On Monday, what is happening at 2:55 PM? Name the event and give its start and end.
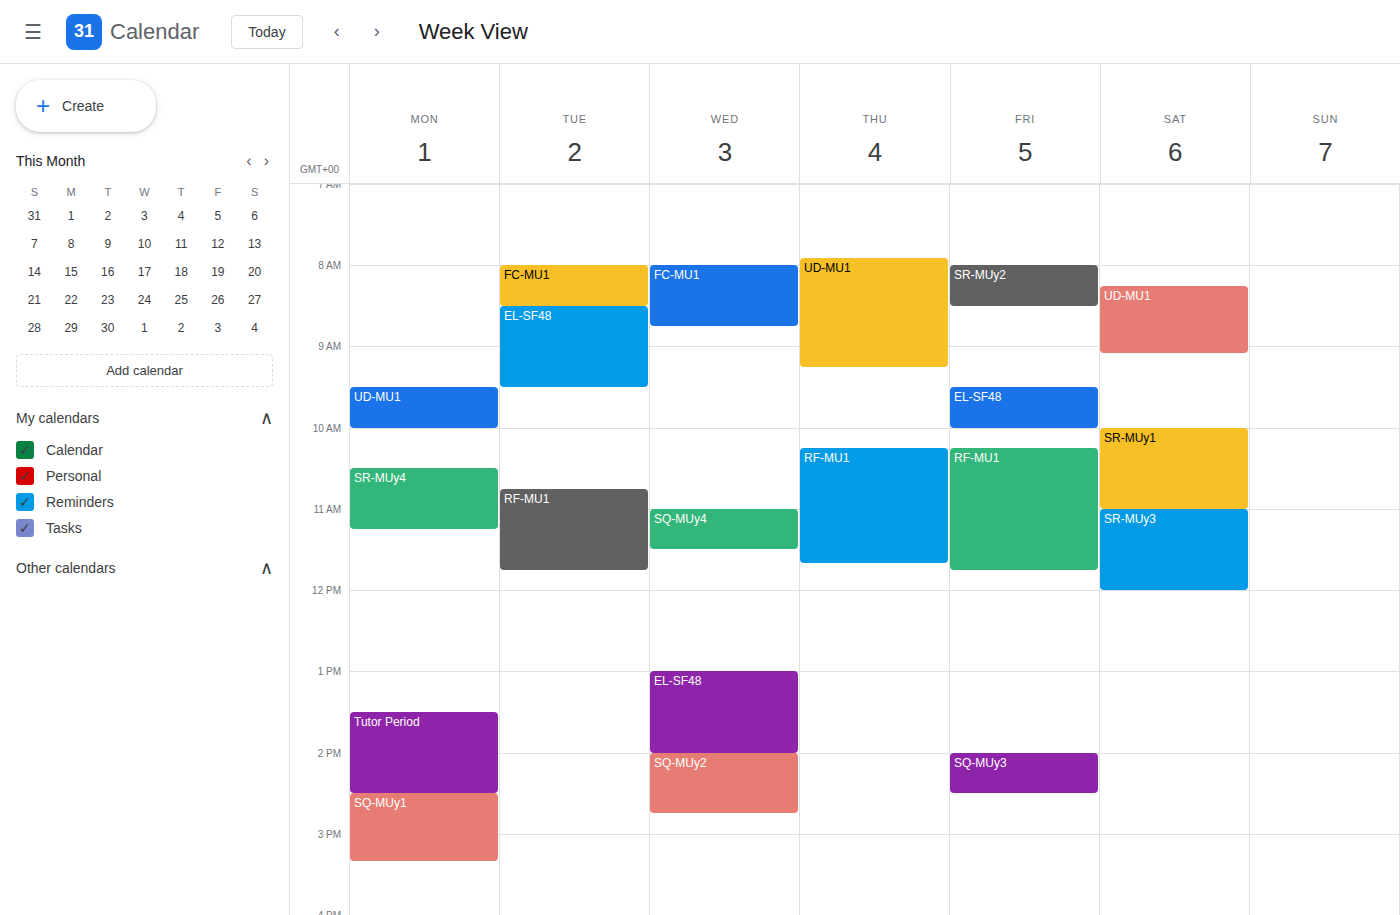
"SQ-MUy1", 2:30 PM to 3:20 PM